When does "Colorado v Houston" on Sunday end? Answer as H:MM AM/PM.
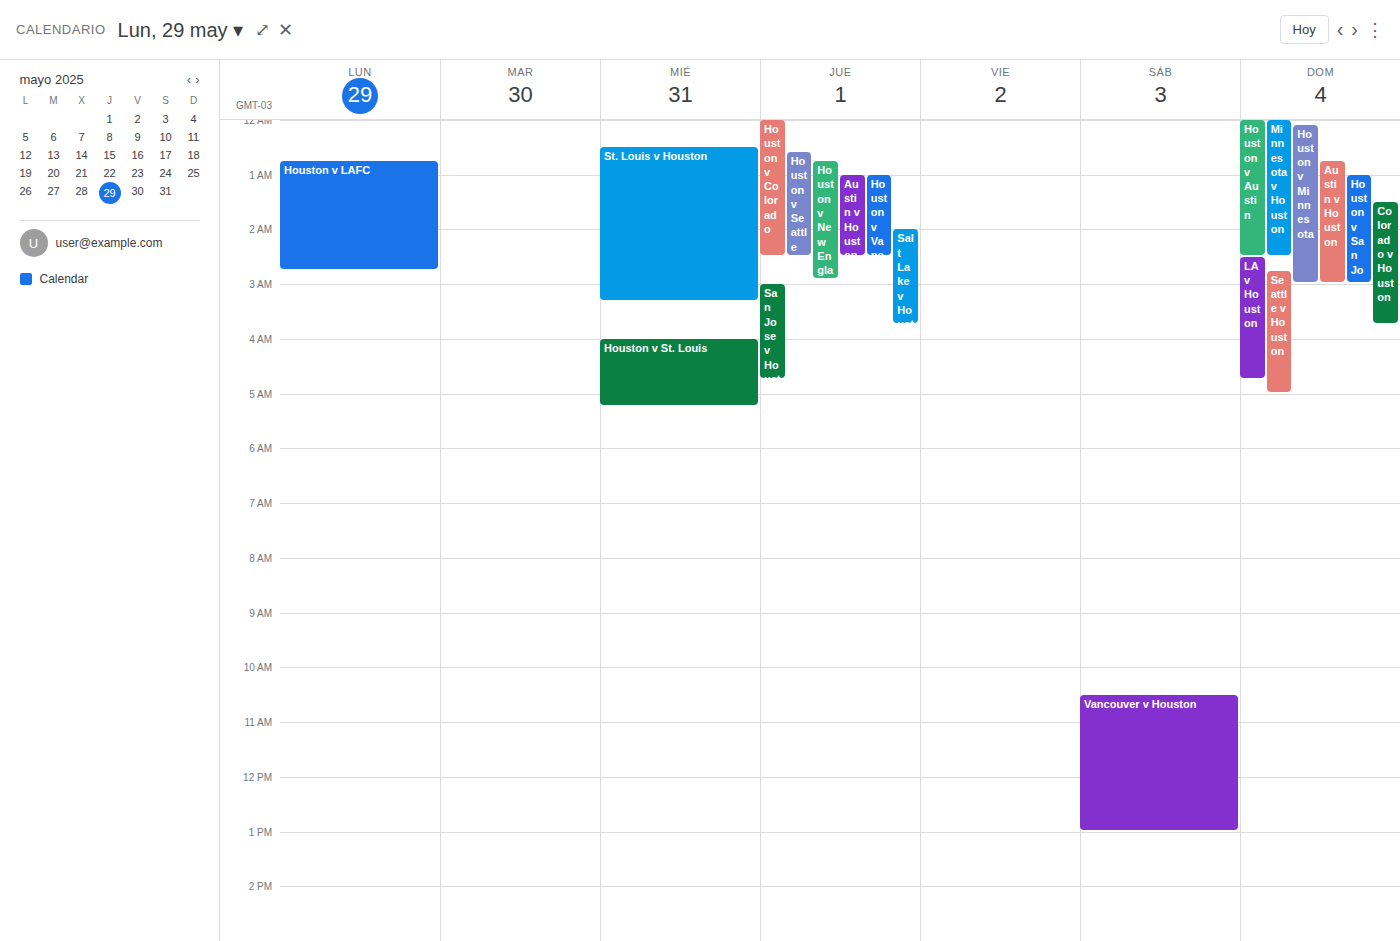
3:45 AM